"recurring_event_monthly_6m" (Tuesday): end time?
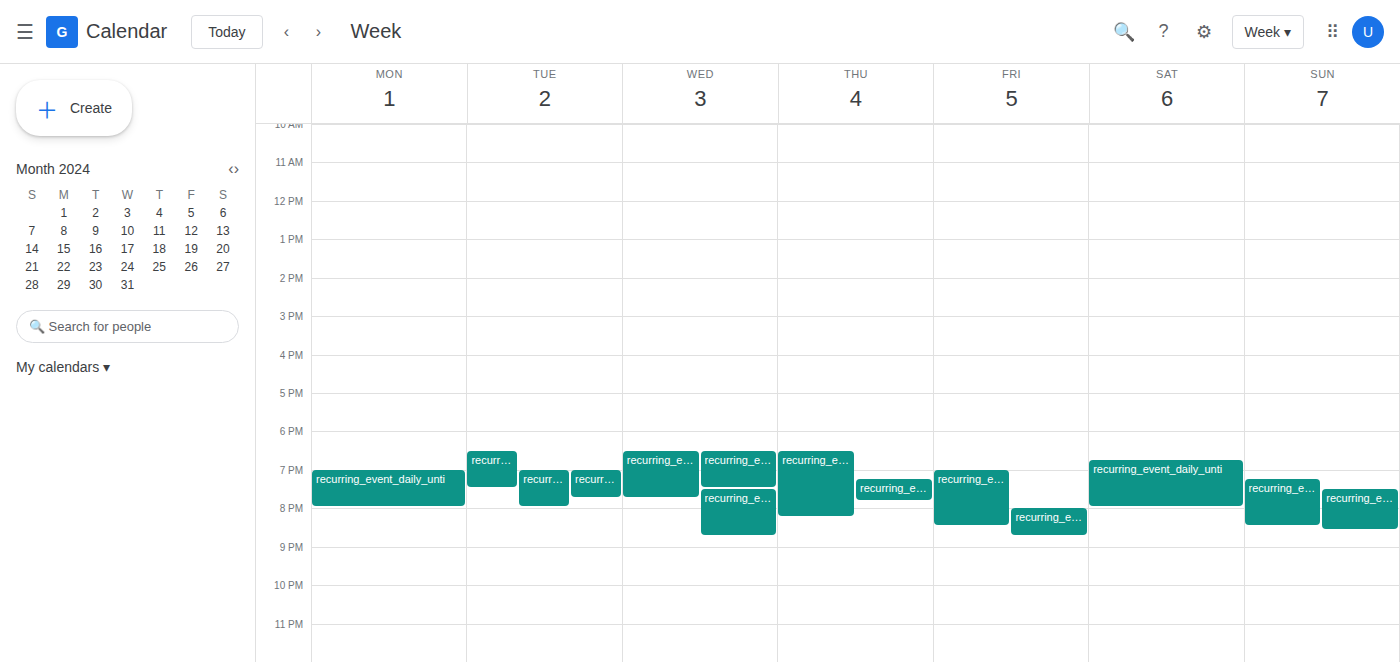
20:00